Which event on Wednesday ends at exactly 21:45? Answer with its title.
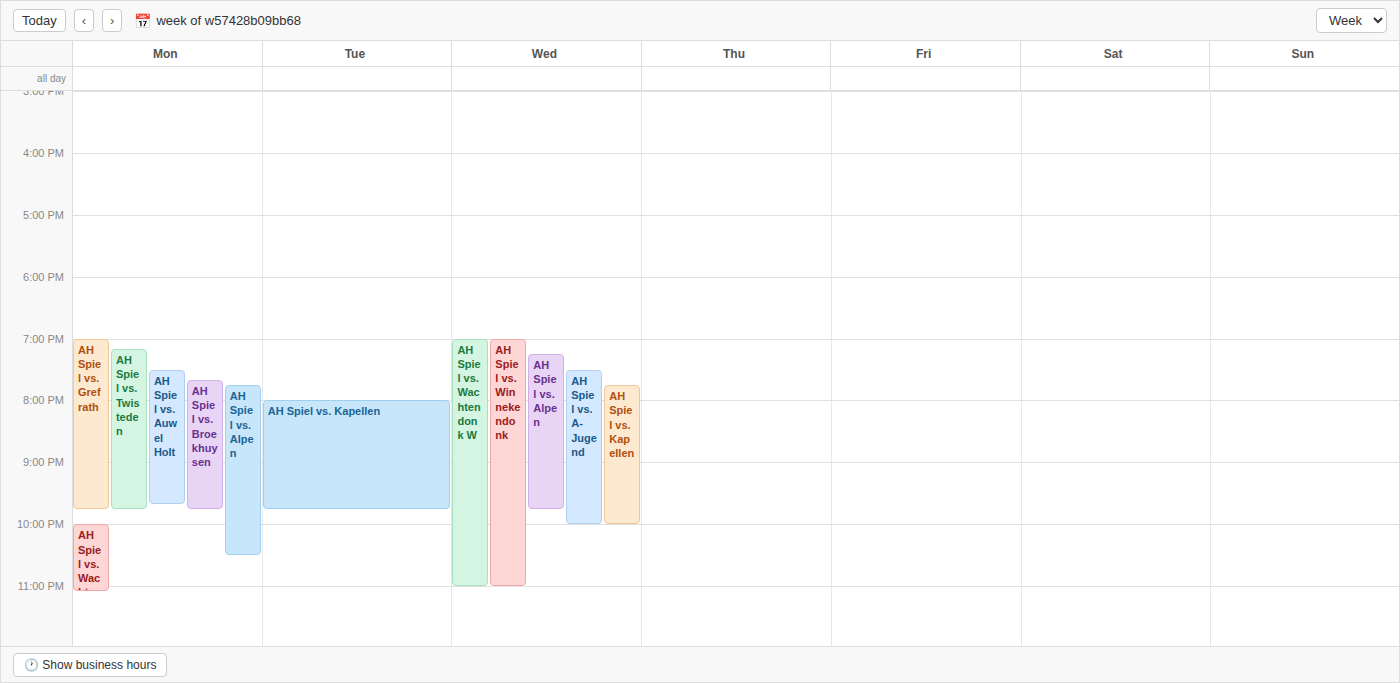
"AH Spiel vs. Alpen"